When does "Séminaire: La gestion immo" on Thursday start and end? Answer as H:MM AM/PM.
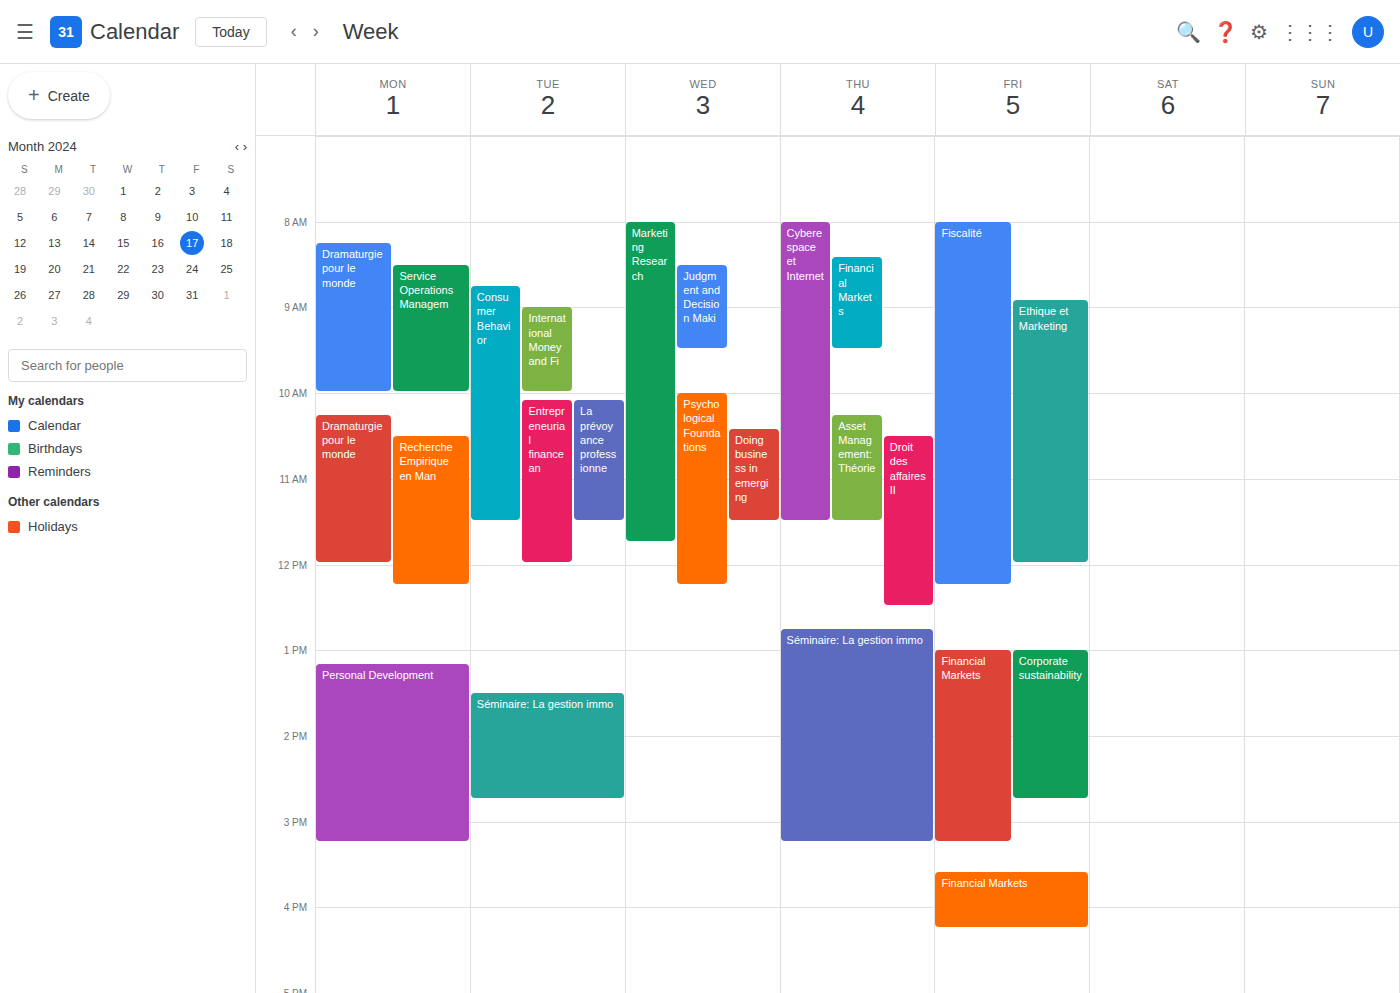
12:45 PM to 3:15 PM